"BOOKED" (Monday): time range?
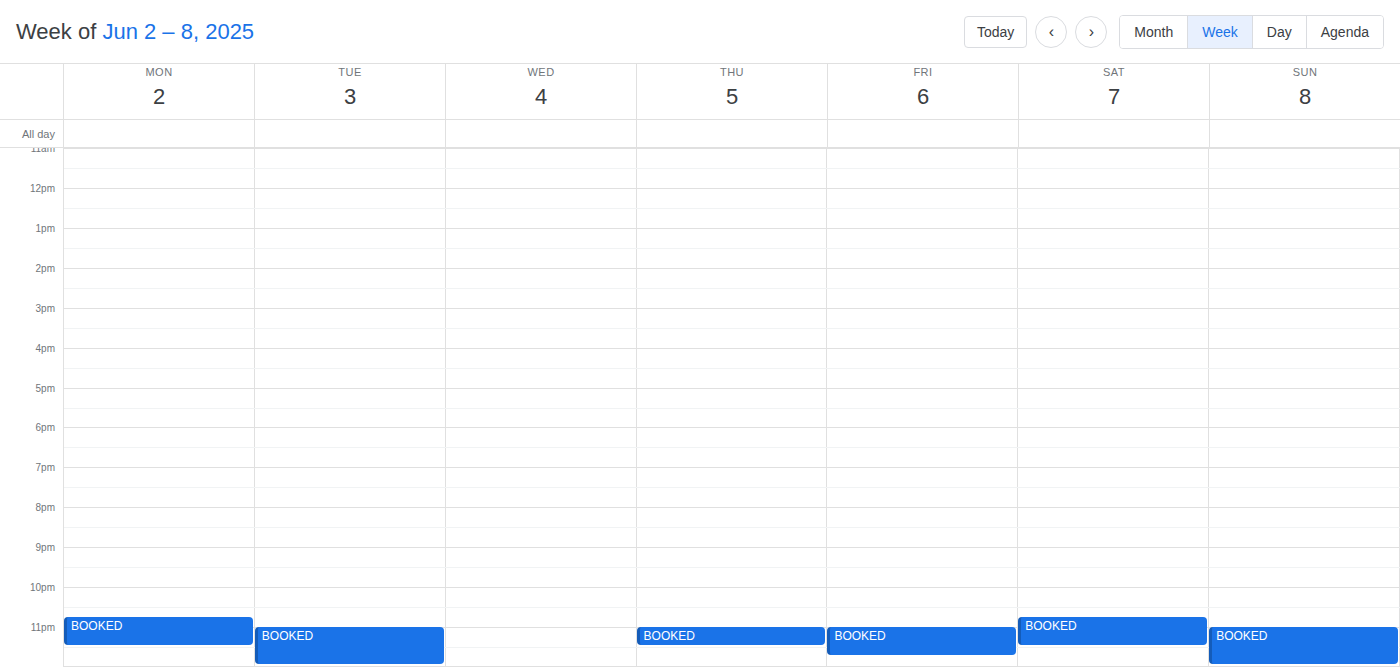
10:45 PM to 11:30 PM